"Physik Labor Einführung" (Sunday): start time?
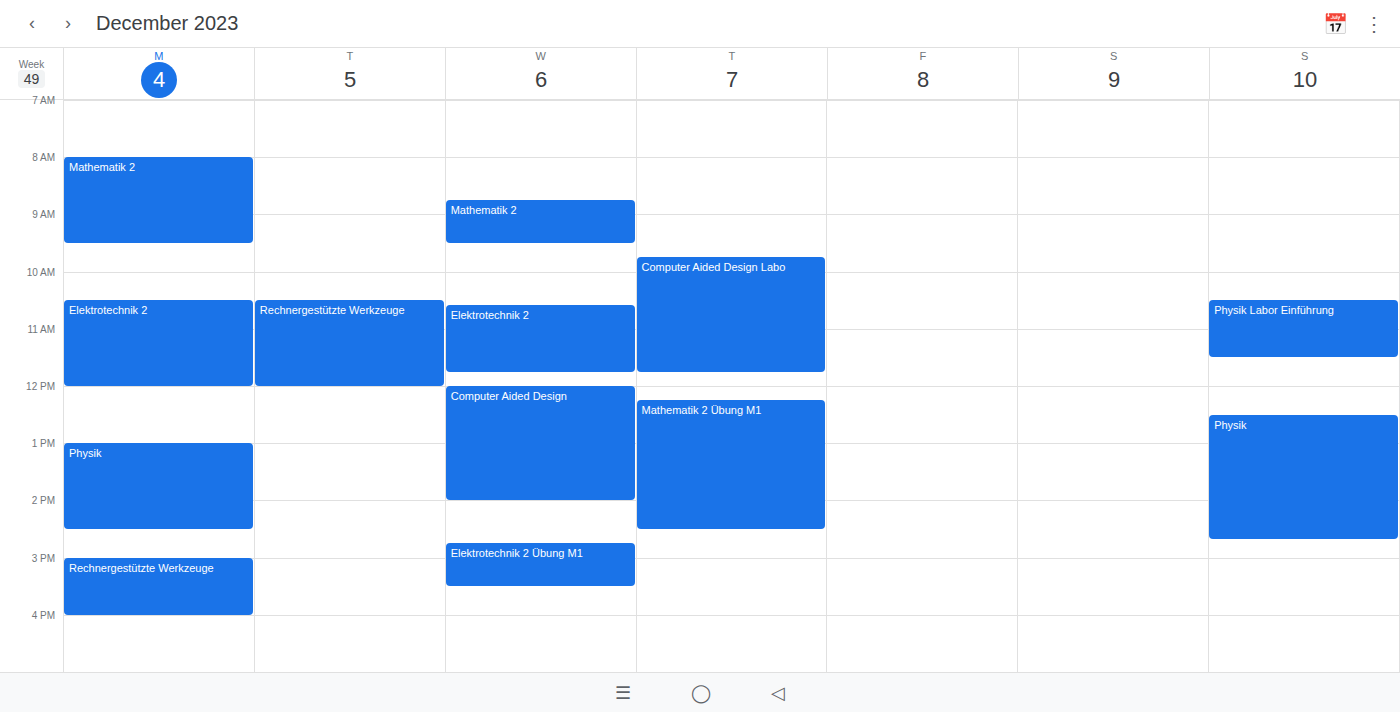
10:30 AM